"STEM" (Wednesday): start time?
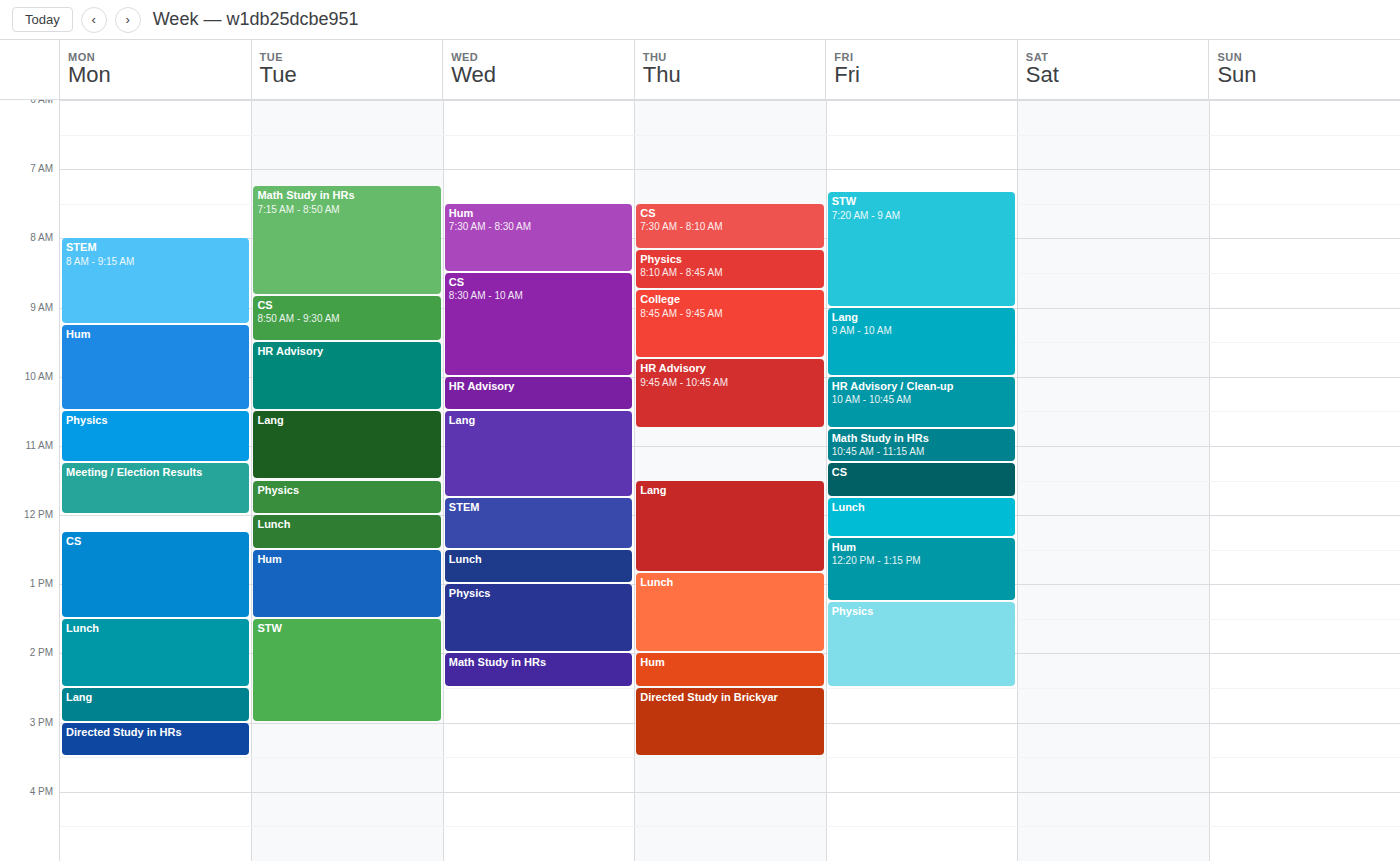
11:45 AM